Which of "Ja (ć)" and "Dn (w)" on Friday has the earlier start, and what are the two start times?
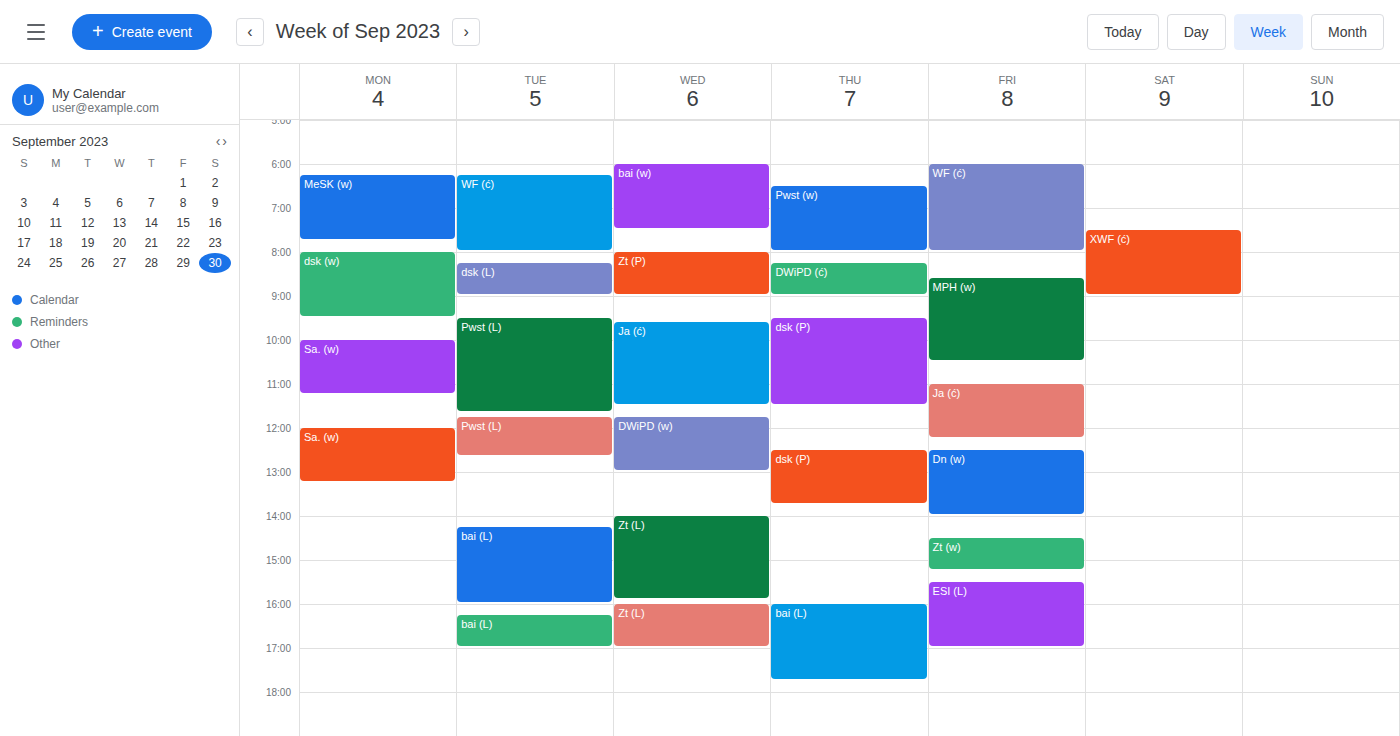
"Ja (ć)" 11:00; "Dn (w)" 12:30.